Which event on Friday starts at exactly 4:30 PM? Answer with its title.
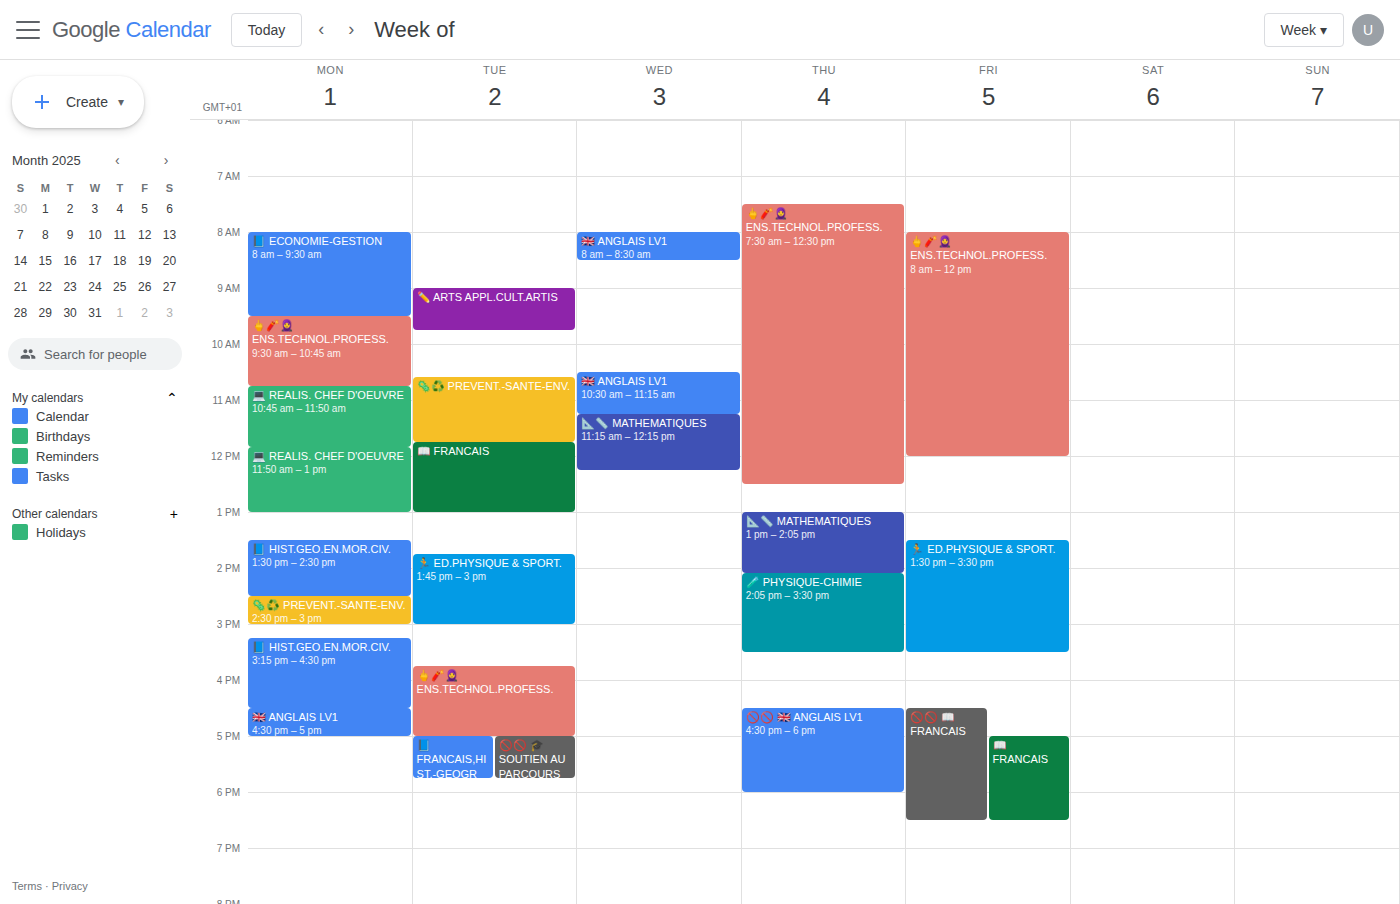
"🚫🚫 📖 FRANCAIS"